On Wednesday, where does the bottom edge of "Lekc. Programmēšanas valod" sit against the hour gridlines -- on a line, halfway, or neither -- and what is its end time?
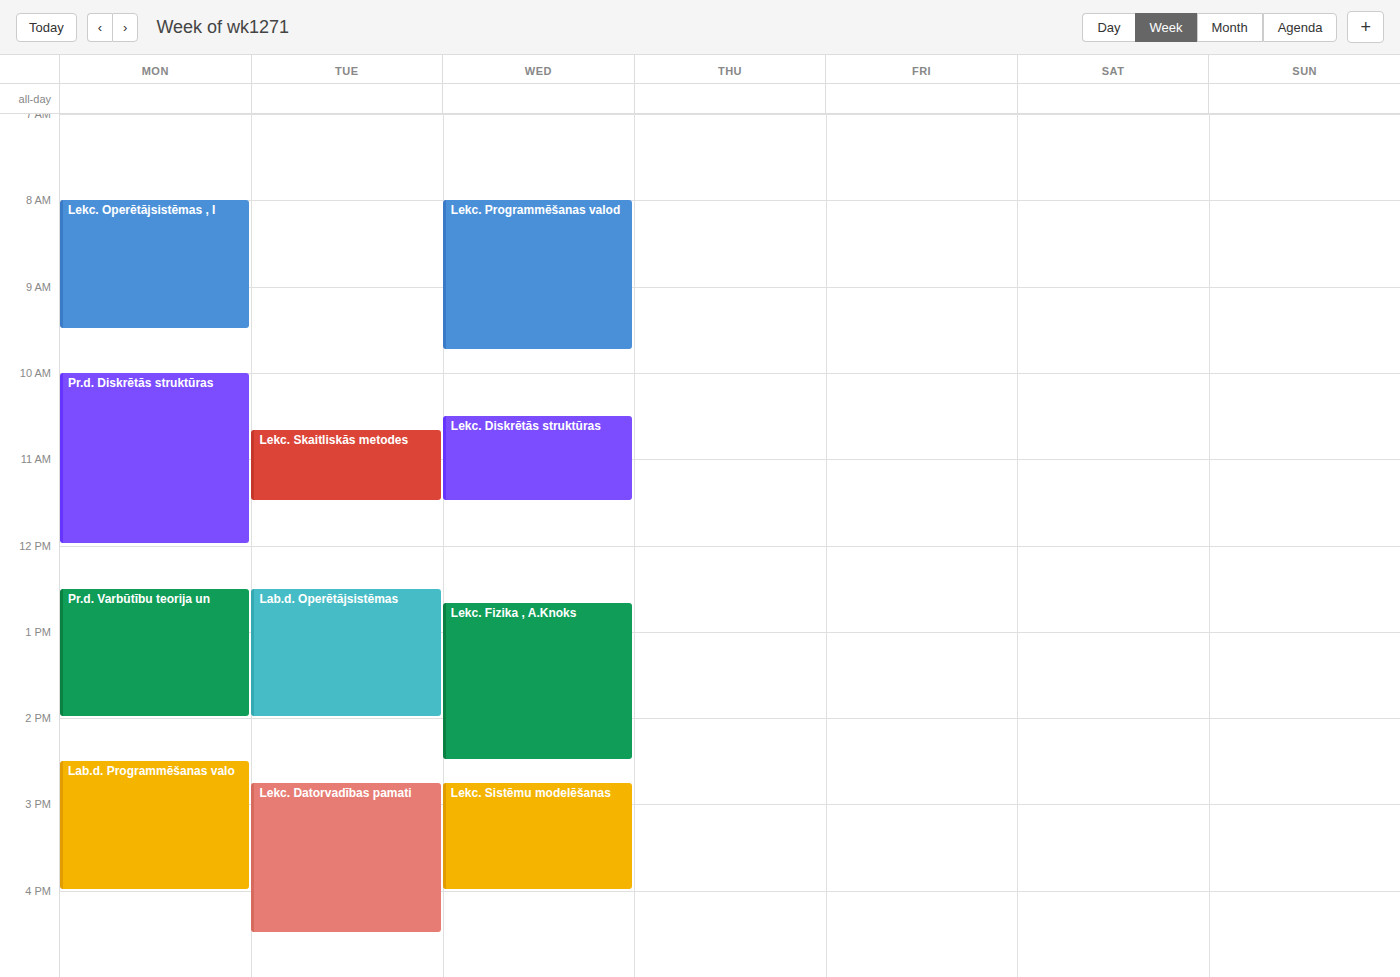
9:45 AM -- neither: three quarters of the way from the 9 AM line to the 10 AM line.